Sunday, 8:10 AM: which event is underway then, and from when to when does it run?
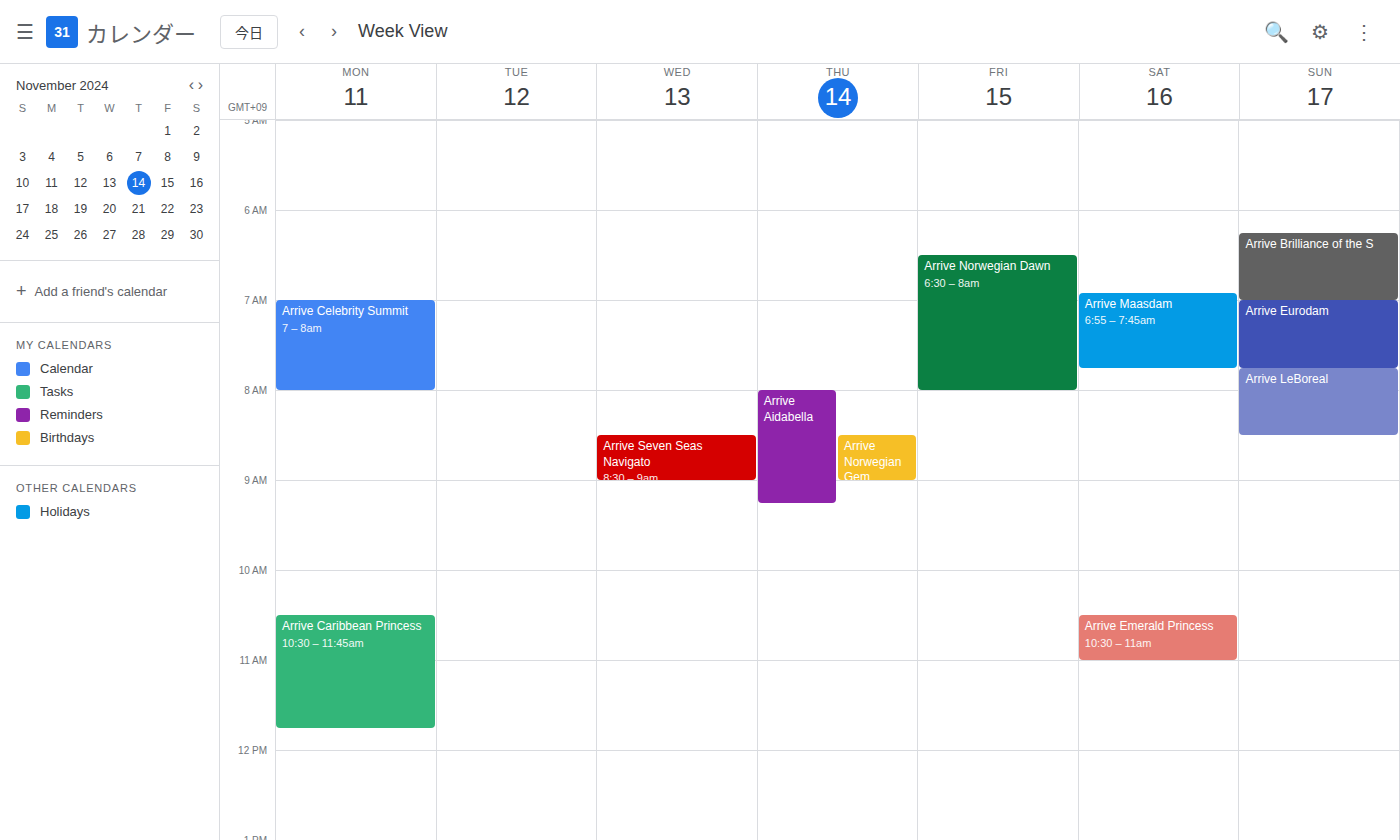
"Arrive LeBoreal", 7:45 AM to 8:30 AM